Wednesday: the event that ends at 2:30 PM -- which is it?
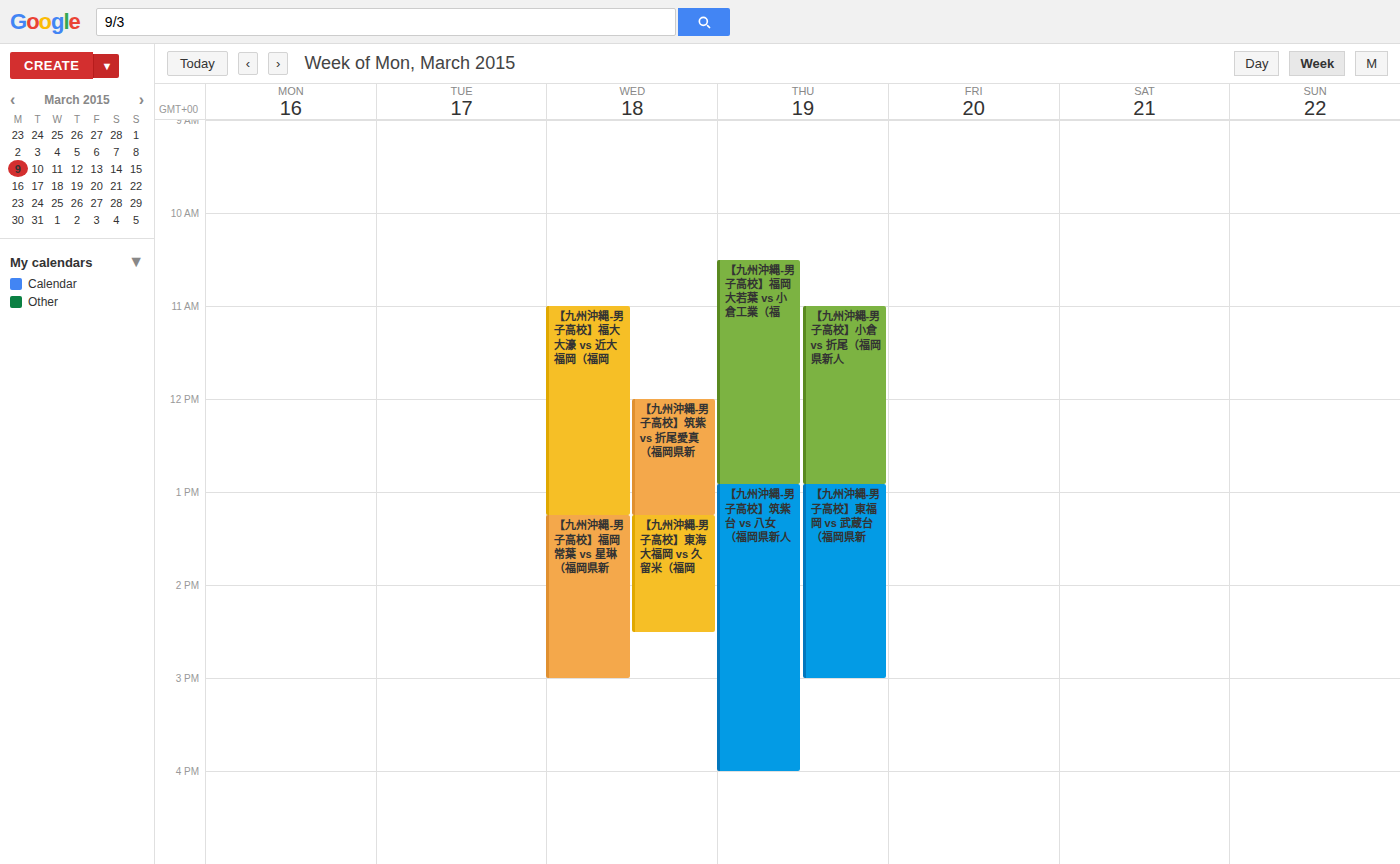
"【九州沖縄-男子高校】東海大福岡 vs 久留米（福岡"